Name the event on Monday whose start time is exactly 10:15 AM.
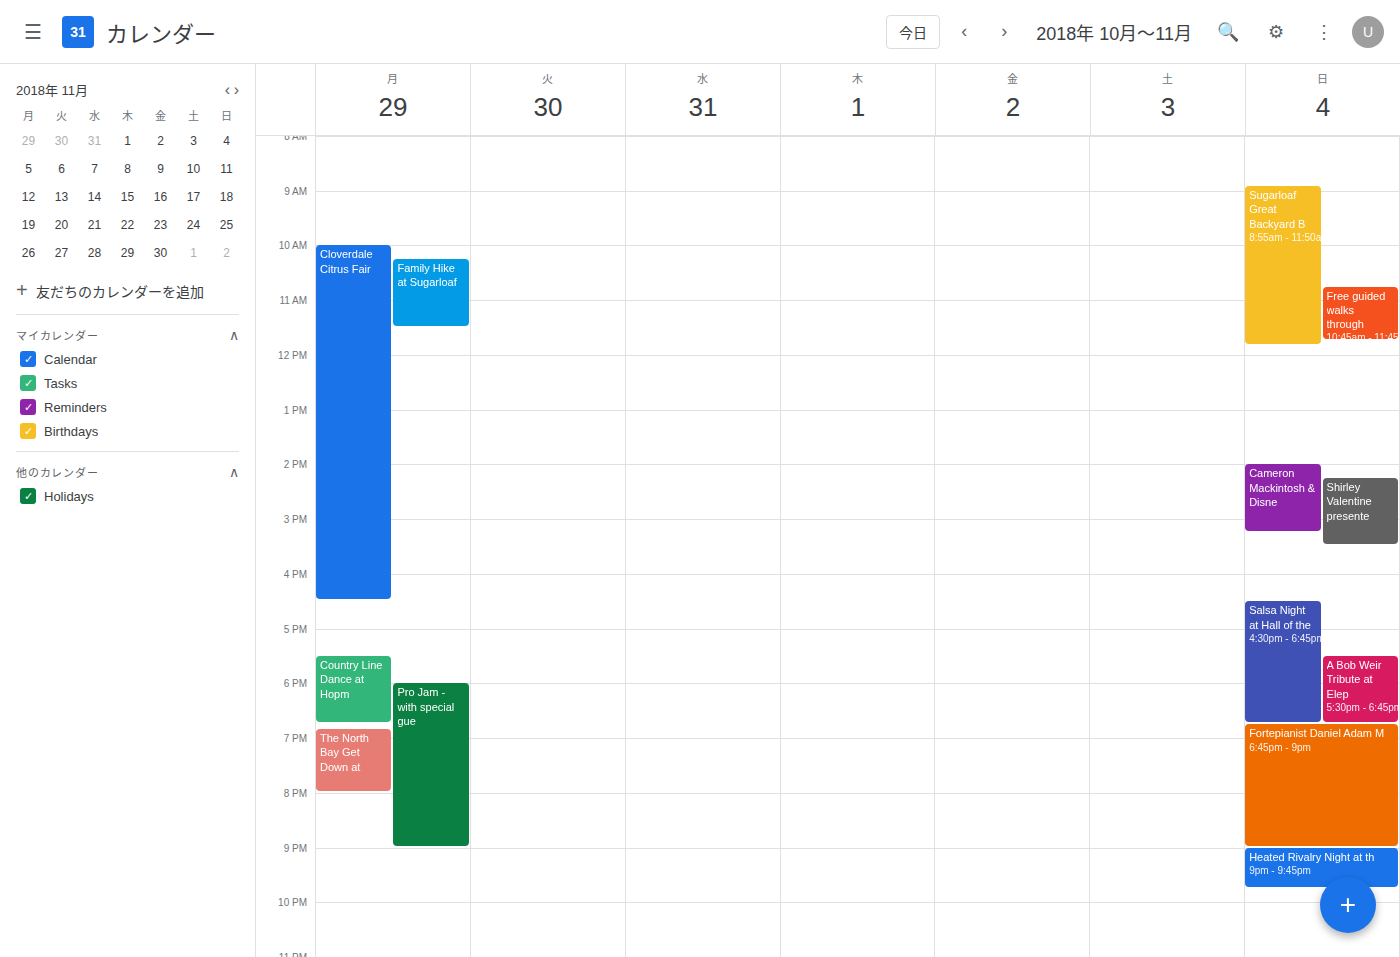
"Family Hike at Sugarloaf"